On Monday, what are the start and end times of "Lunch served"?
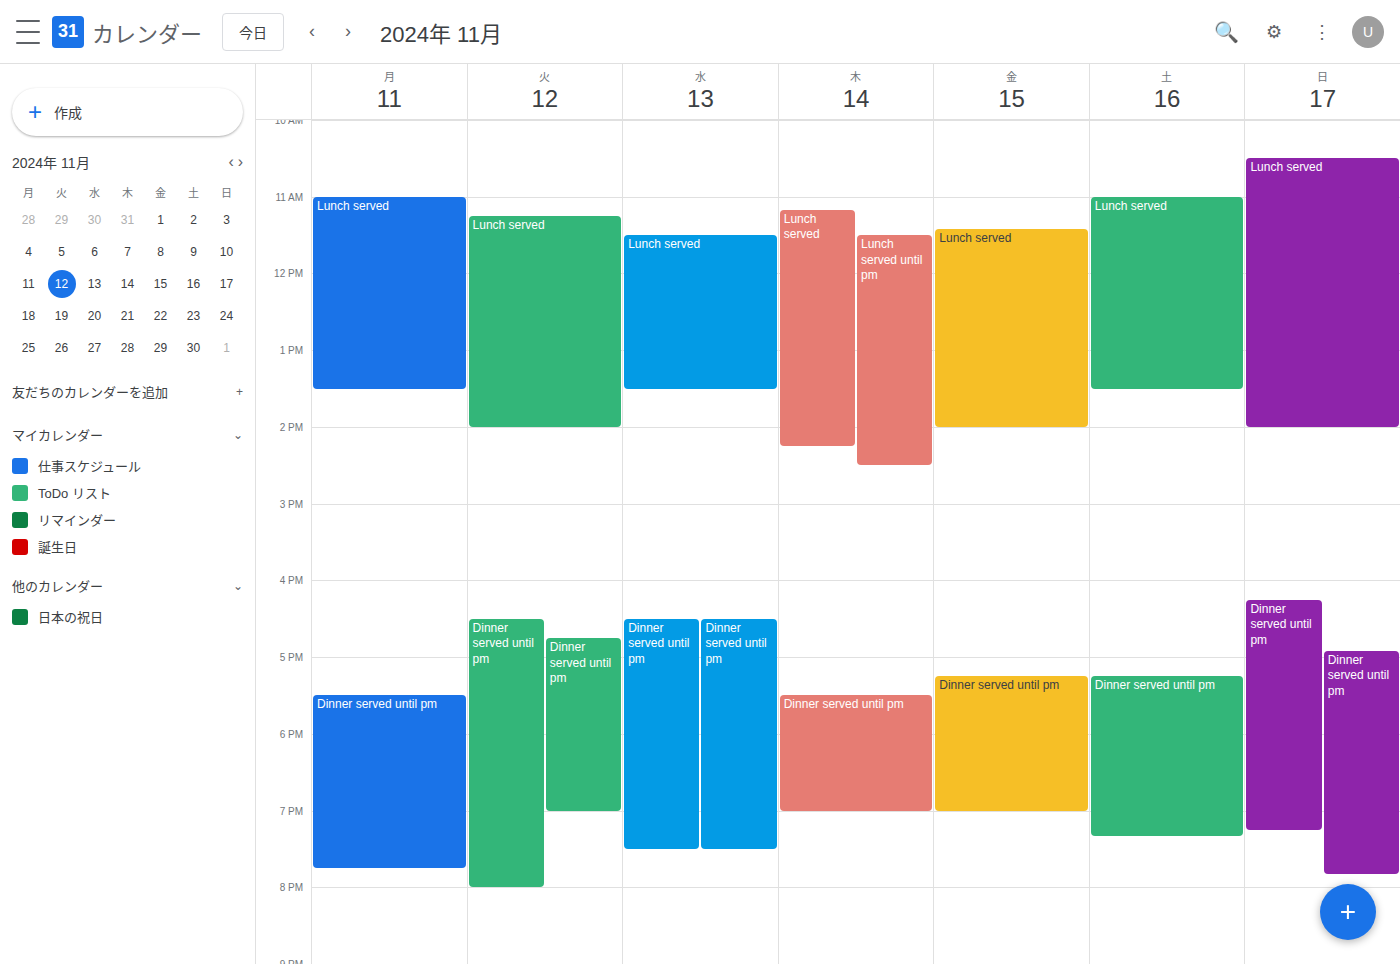
11:00 AM to 1:30 PM